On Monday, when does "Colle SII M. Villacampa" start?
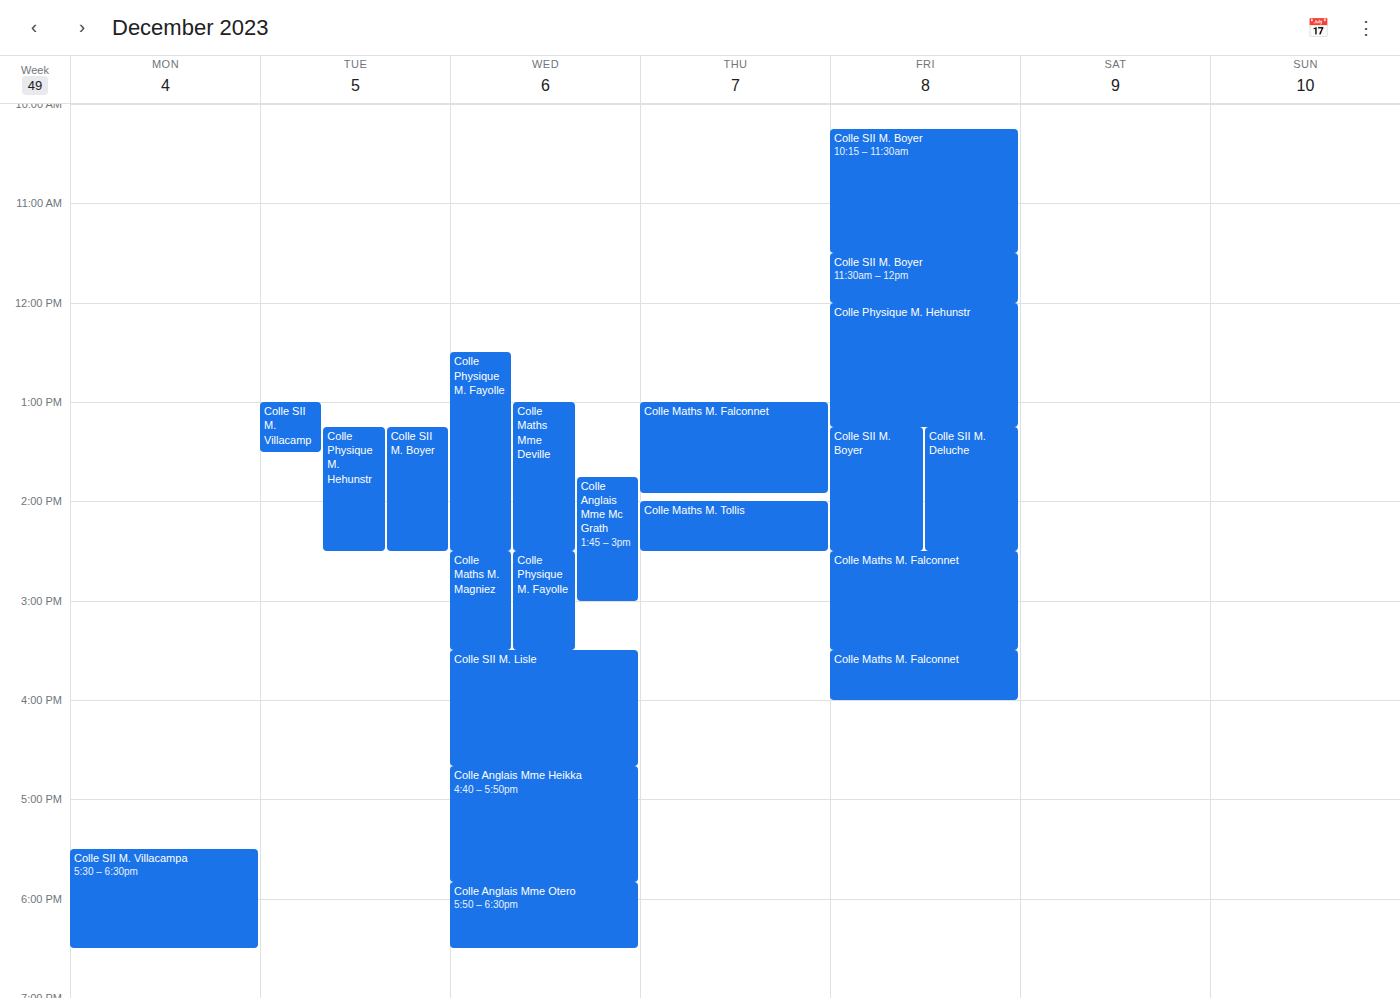
5:30 PM